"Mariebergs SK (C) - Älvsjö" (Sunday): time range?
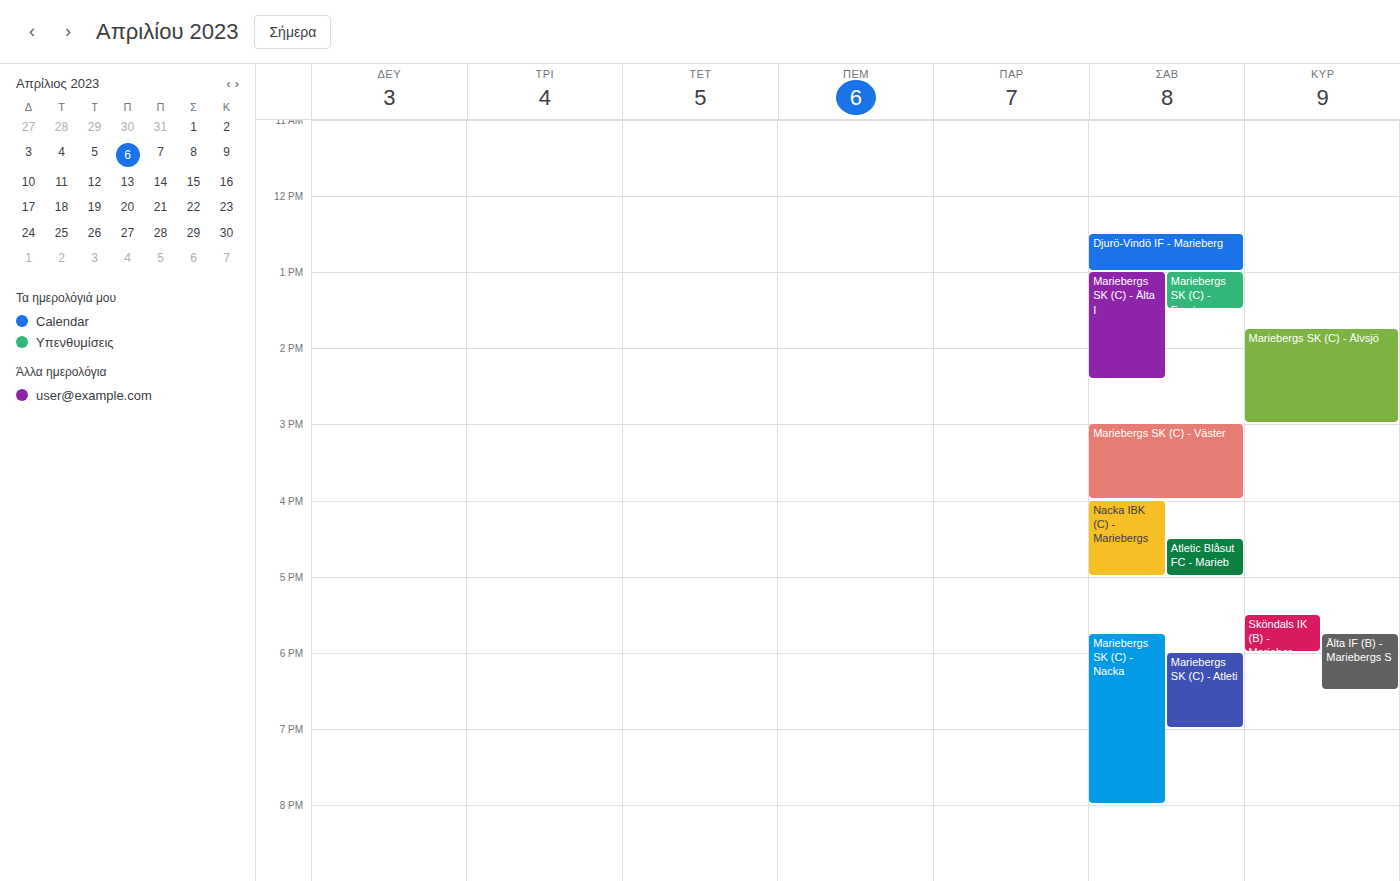
1:45 PM to 3:00 PM